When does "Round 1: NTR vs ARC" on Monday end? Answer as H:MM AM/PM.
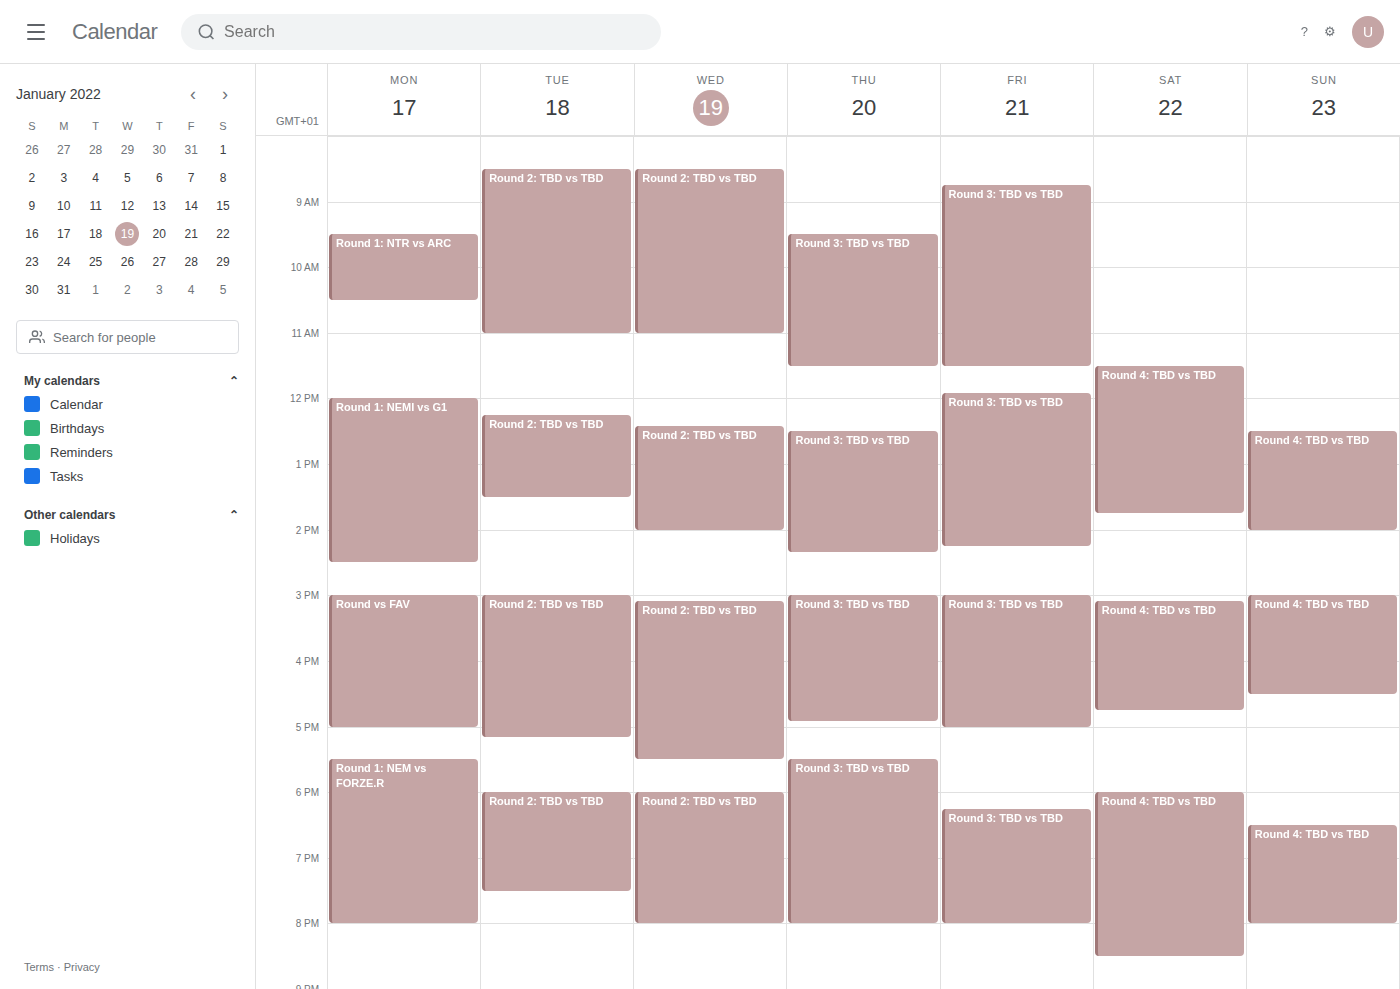
10:30 AM